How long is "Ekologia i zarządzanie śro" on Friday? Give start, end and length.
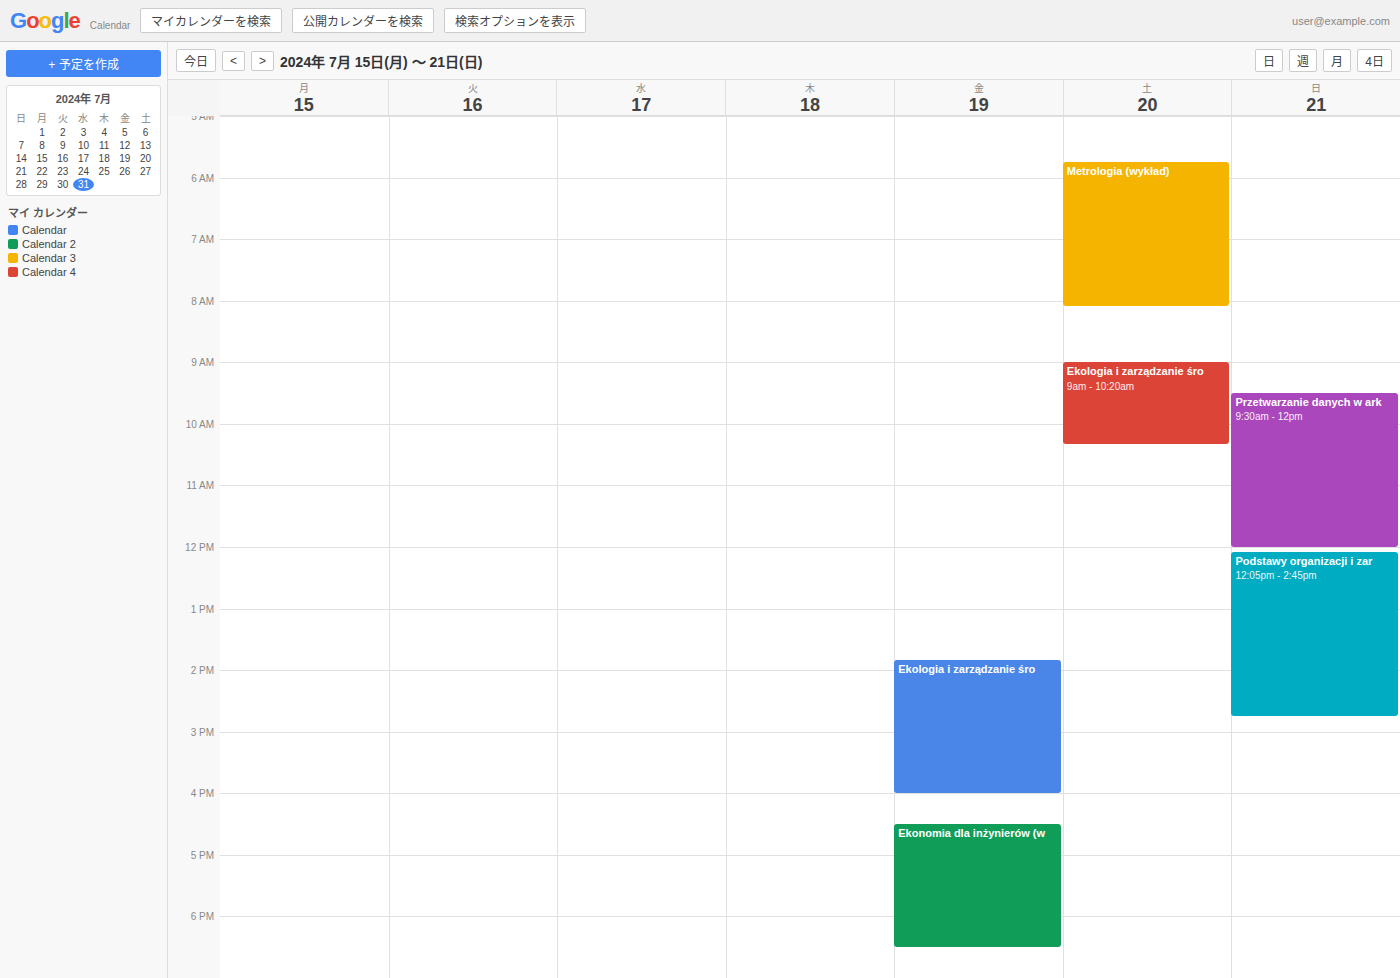
1:50 PM to 4:00 PM, 2 hours 10 minutes